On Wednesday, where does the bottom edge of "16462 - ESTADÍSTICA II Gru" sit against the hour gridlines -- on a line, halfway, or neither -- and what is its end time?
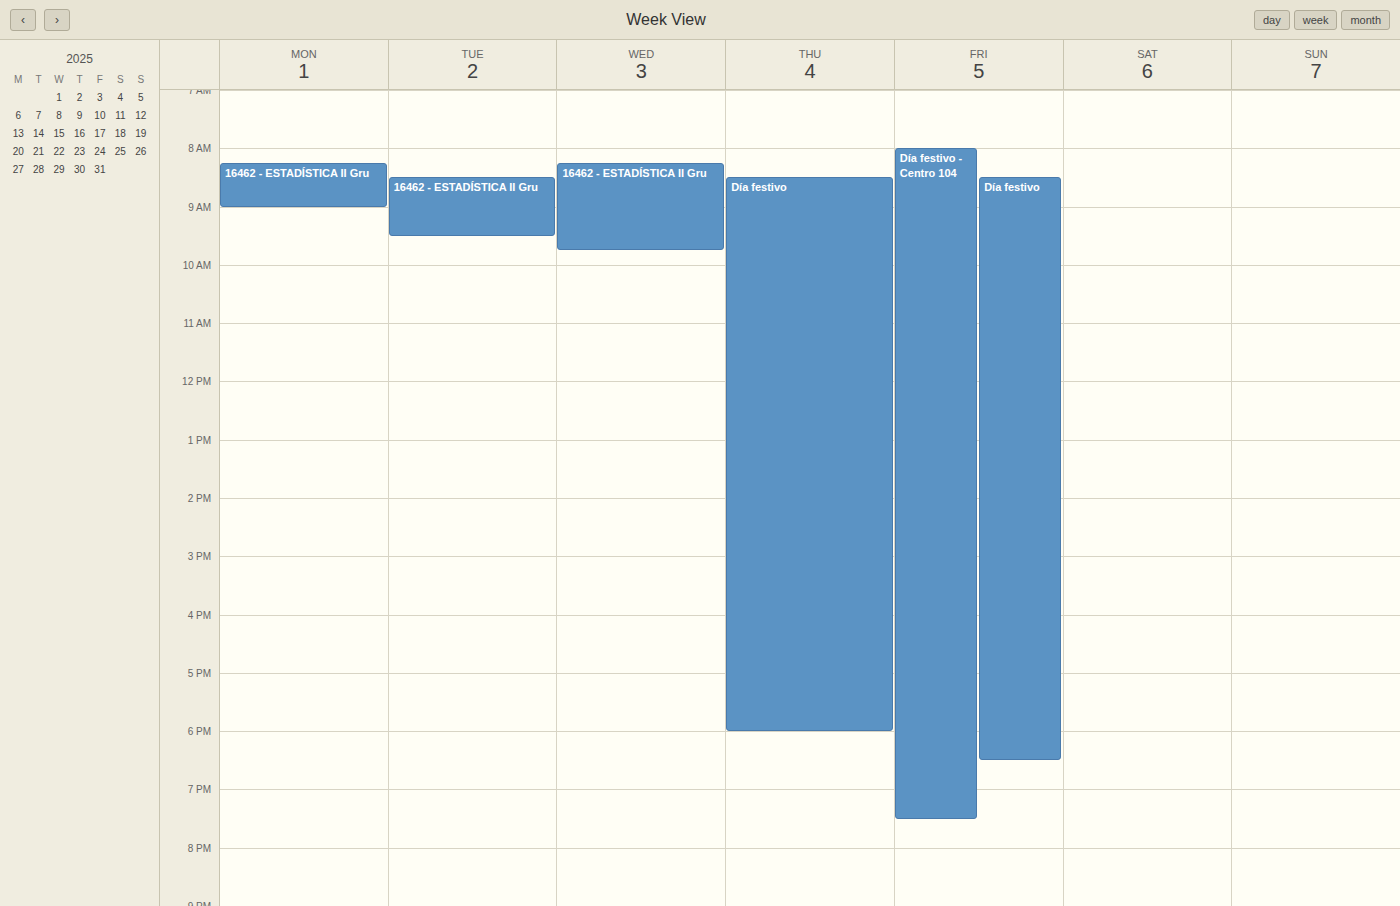
9:45 AM -- neither: three quarters of the way from the 9 AM line to the 10 AM line.